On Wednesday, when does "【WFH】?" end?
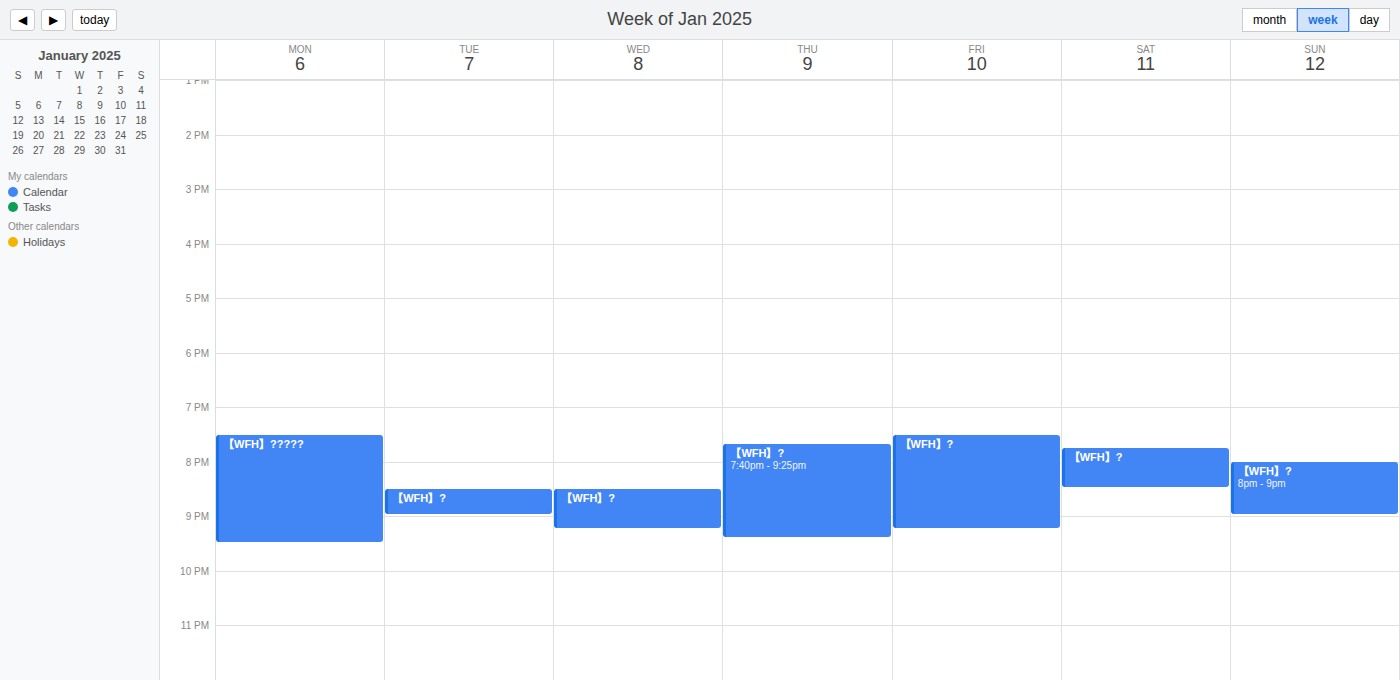
9:15 PM